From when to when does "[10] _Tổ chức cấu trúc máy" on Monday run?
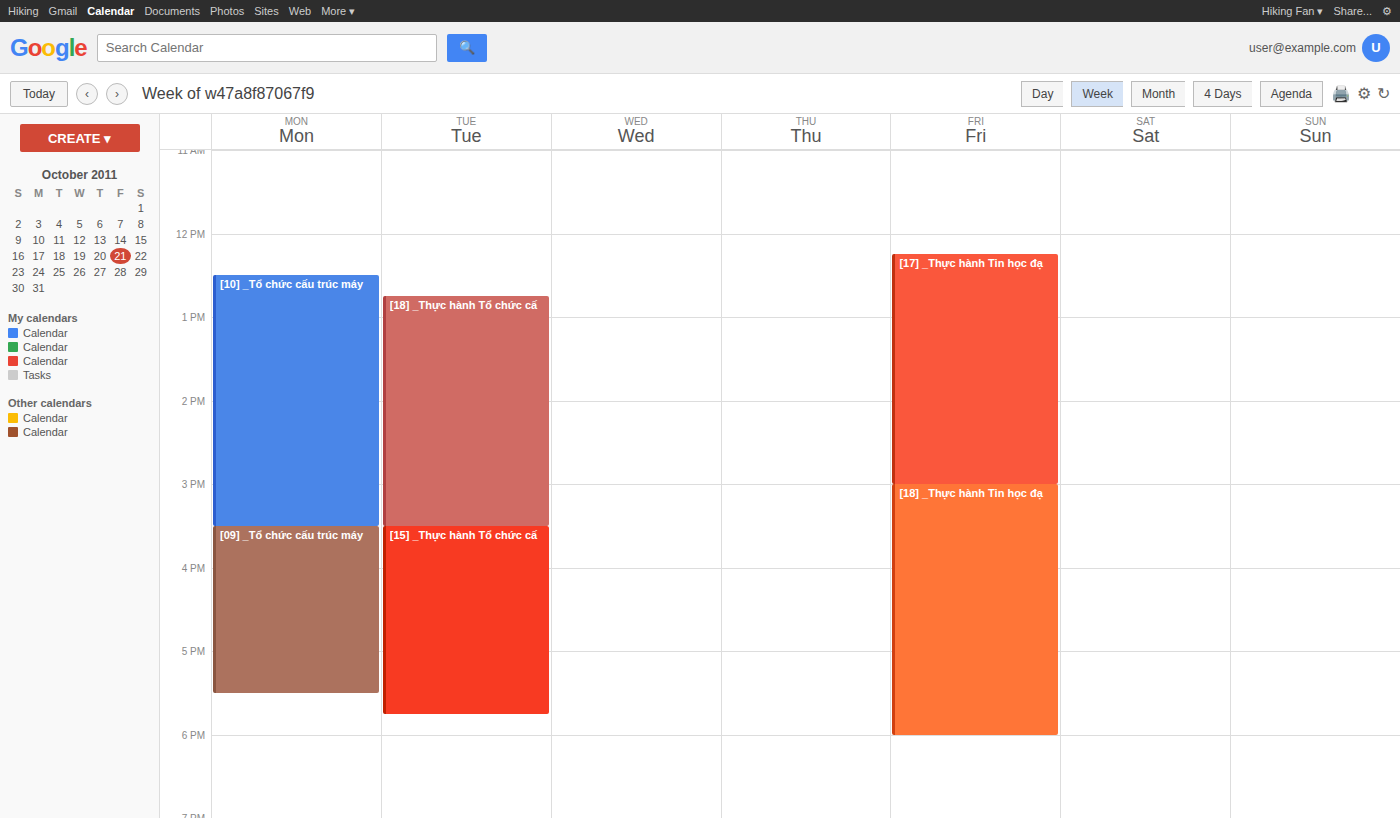
12:30 PM to 3:30 PM